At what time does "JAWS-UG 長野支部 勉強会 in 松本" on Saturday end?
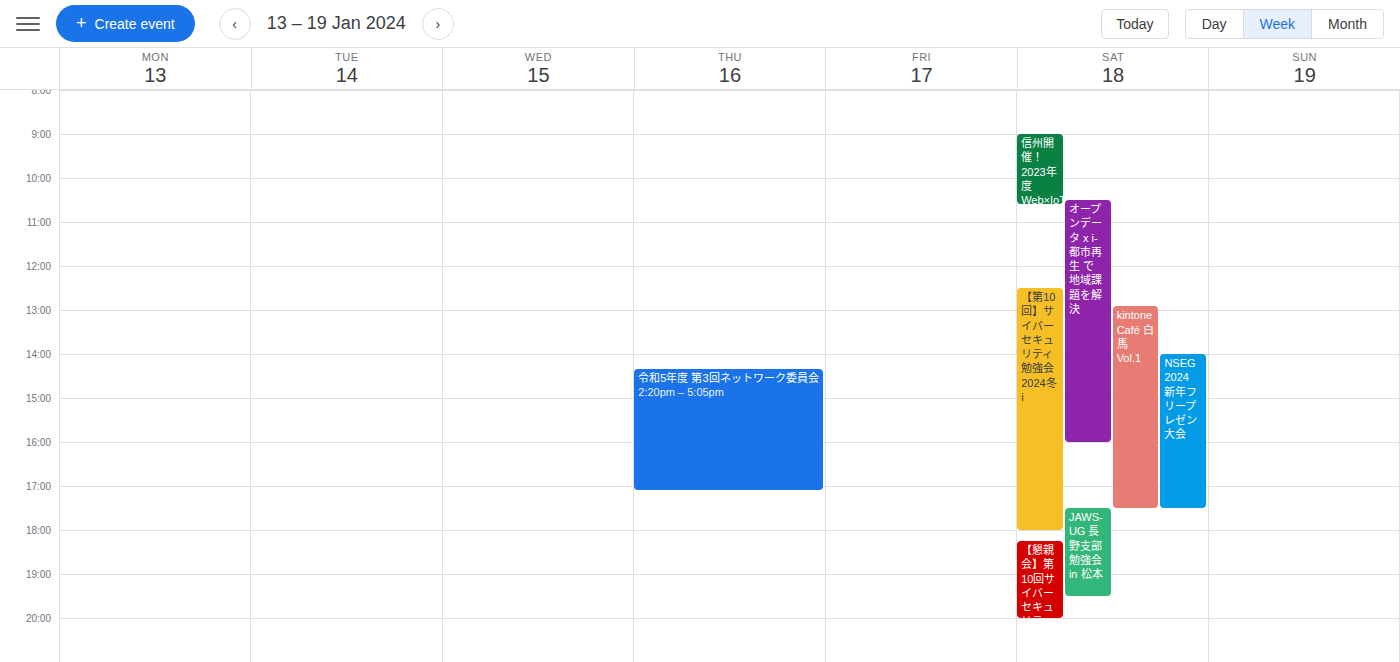
7:30 PM